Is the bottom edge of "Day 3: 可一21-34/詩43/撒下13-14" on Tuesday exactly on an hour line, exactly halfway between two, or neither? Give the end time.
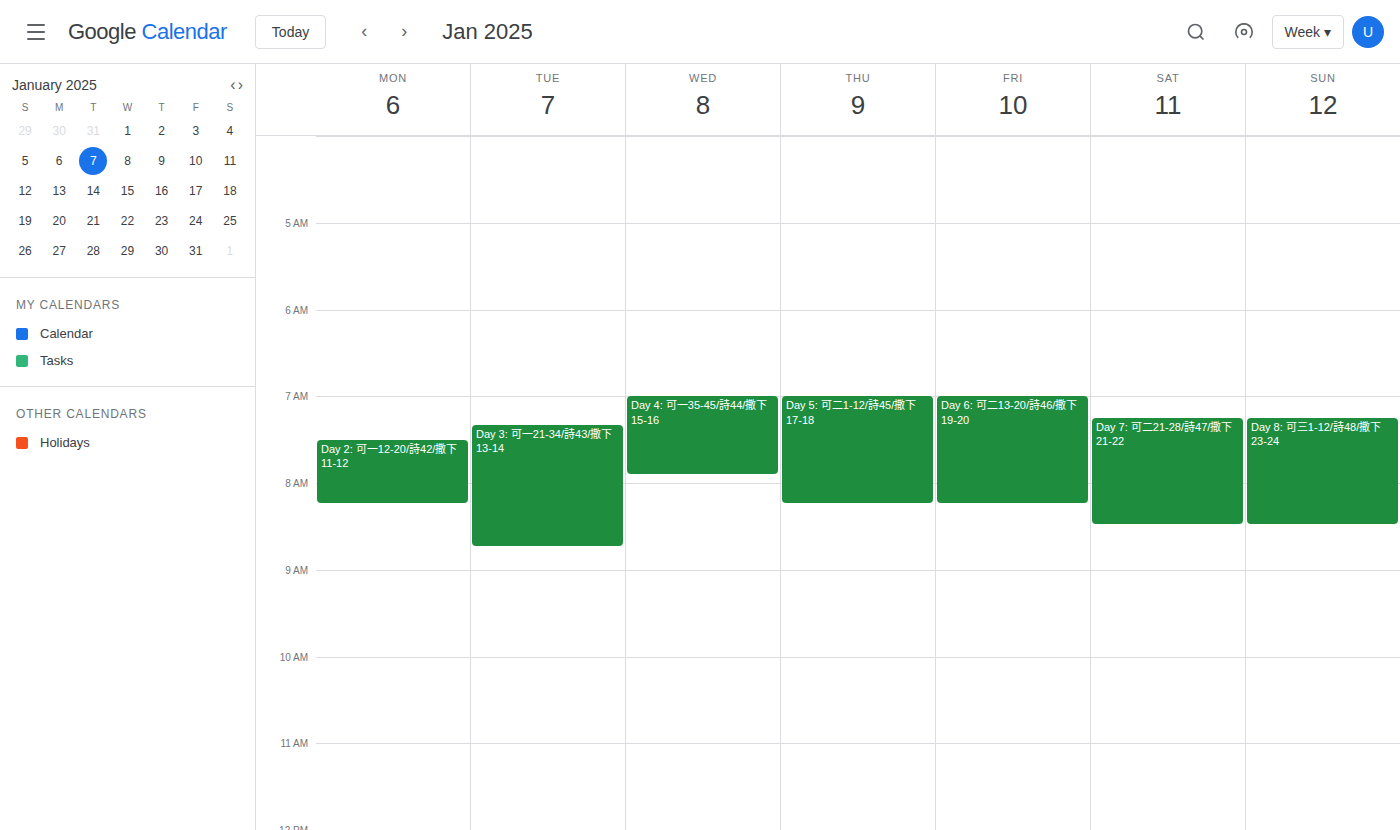
8:45 AM -- neither: three quarters of the way from the 8 AM line to the 9 AM line.